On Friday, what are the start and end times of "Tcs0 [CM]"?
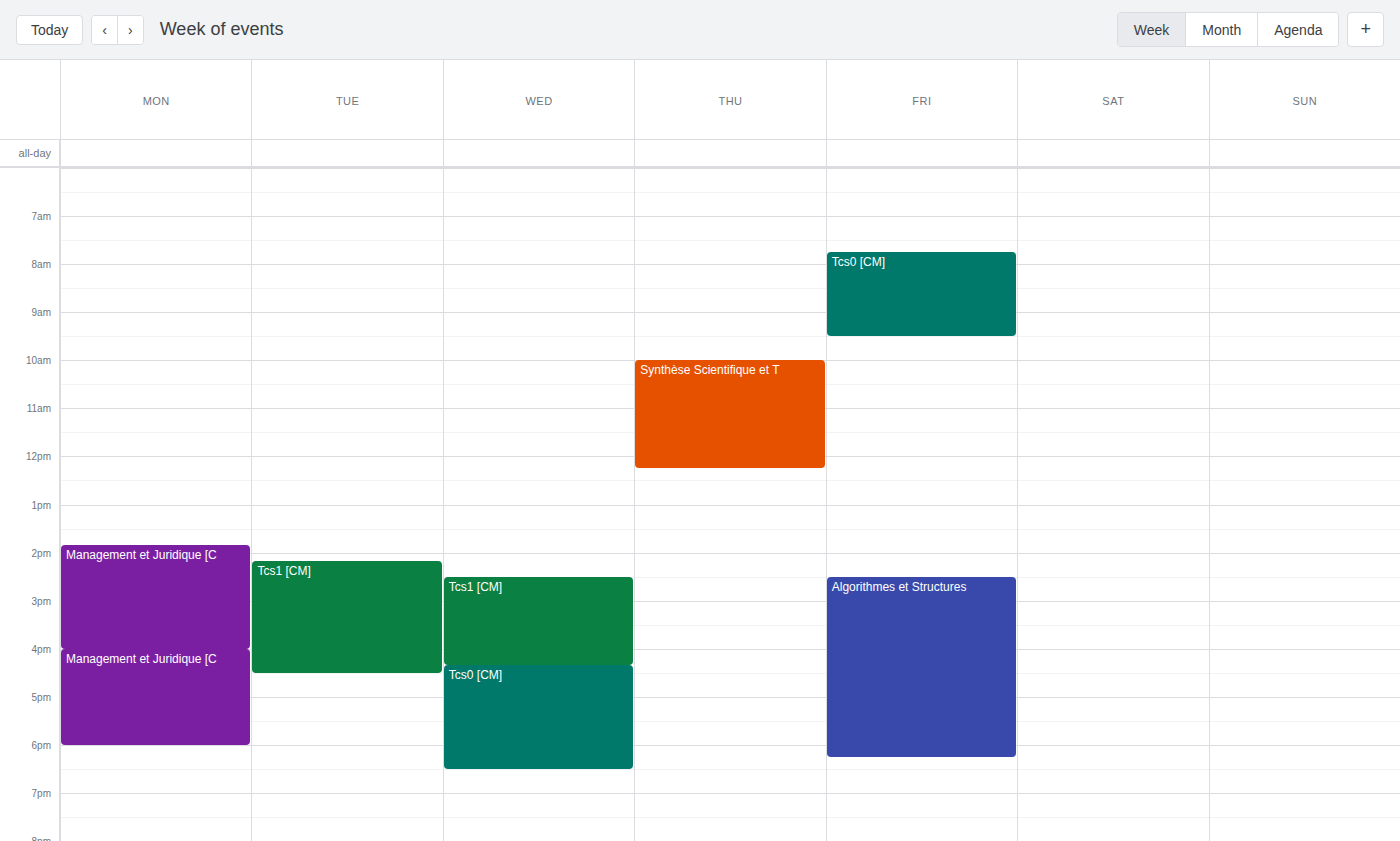
07:45 to 09:30